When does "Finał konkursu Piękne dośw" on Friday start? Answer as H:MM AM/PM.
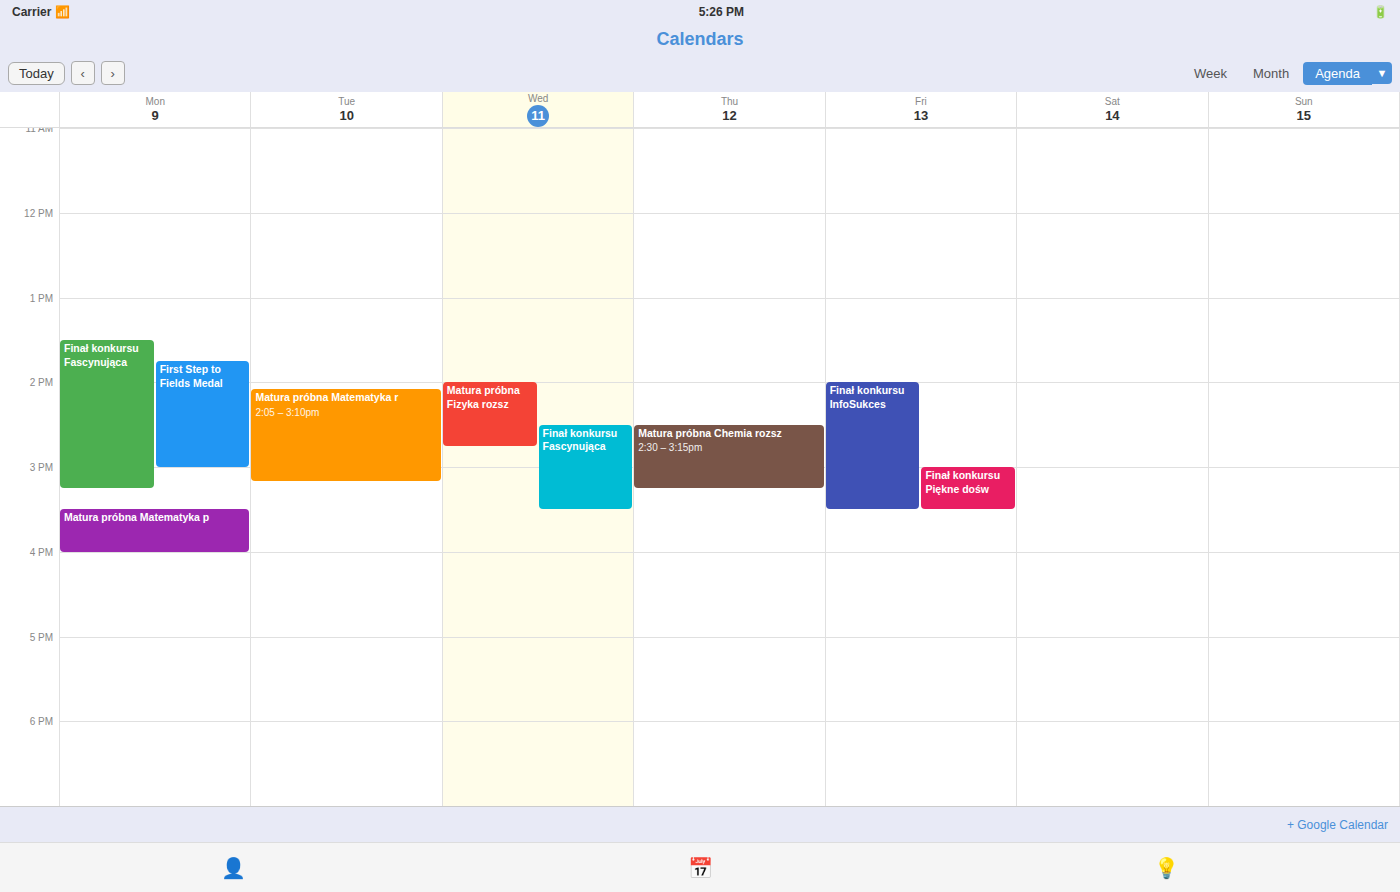
3:00 PM